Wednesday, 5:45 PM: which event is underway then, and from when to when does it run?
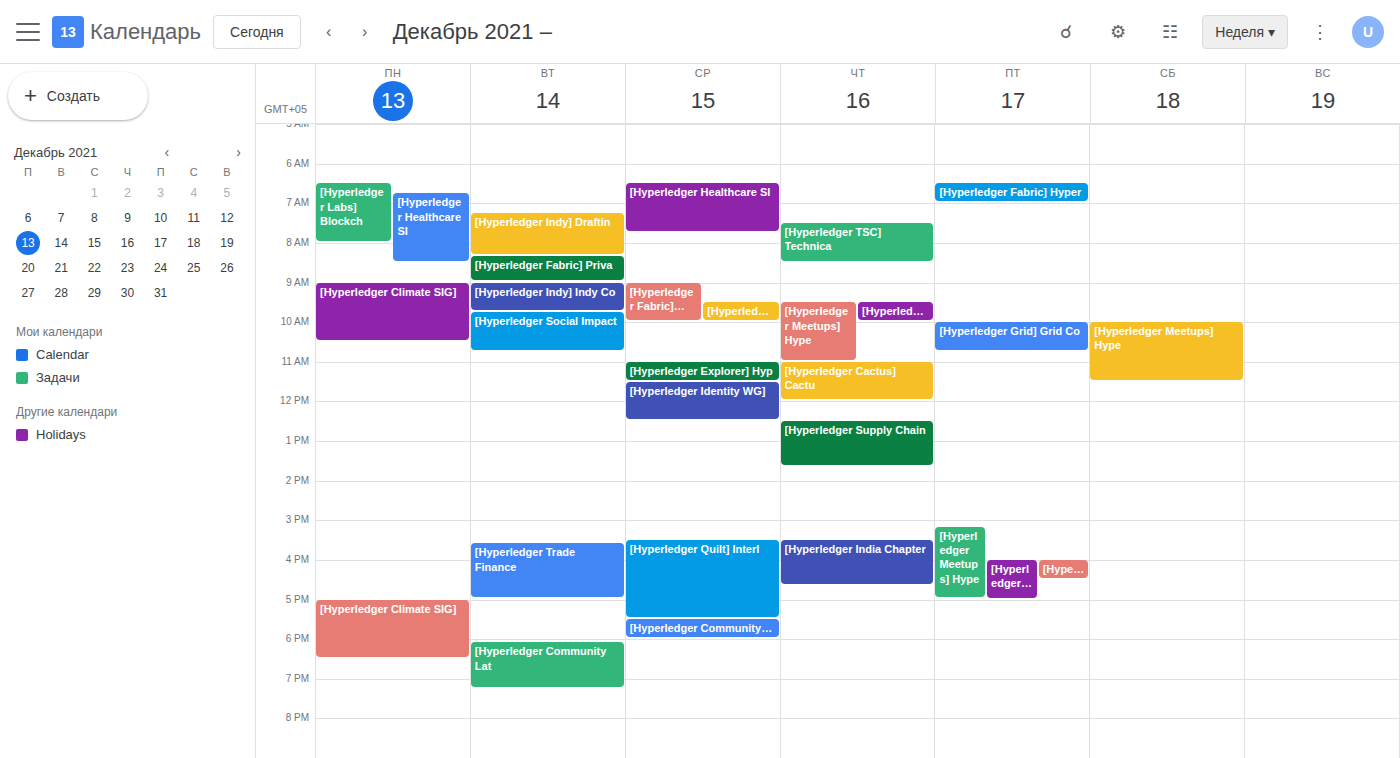
"[Hyperledger Community Lat", 5:30 PM to 6:00 PM